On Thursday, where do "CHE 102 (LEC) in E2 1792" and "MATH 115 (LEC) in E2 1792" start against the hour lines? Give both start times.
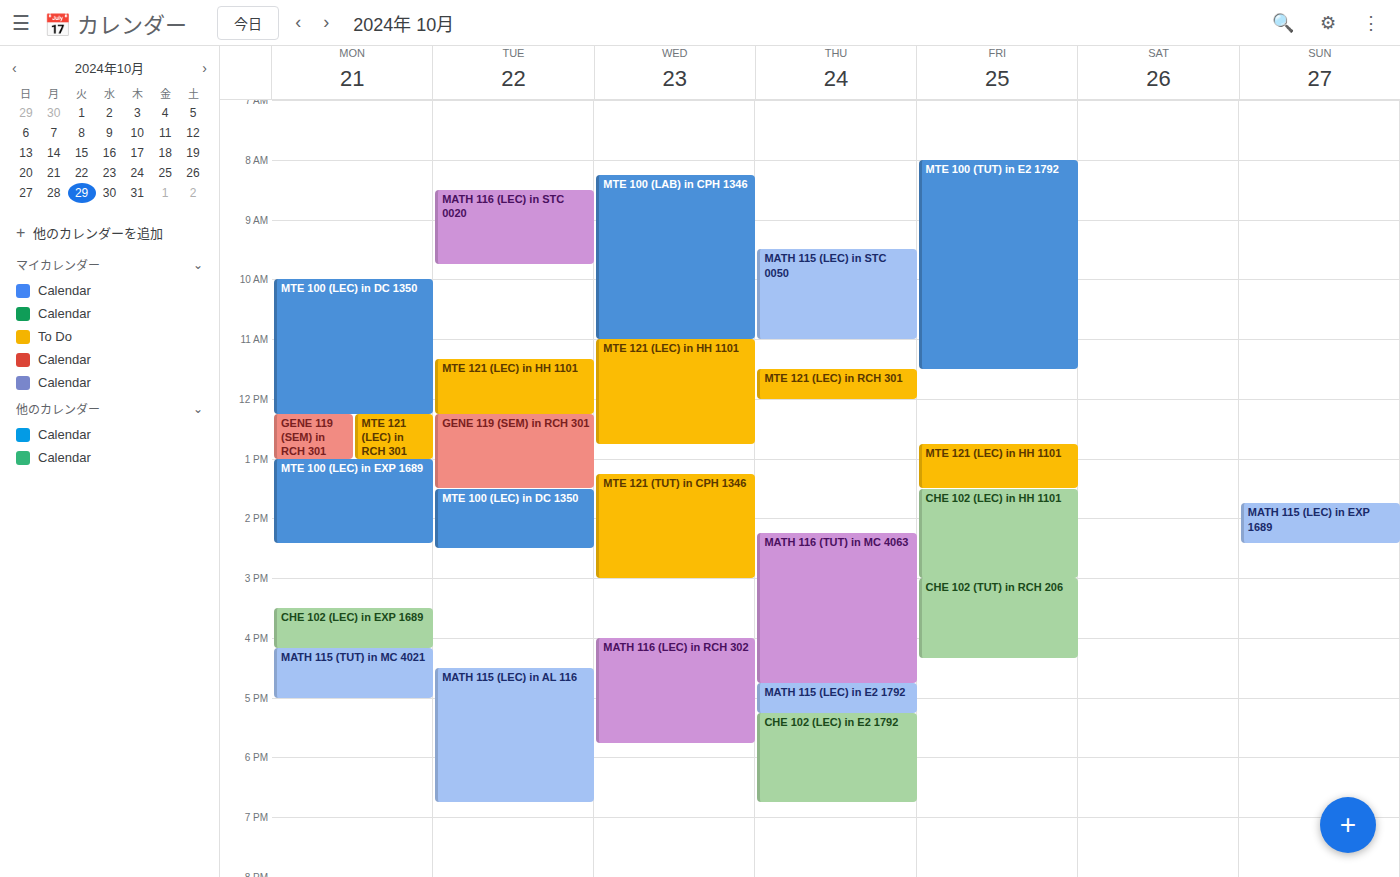
"CHE 102 (LEC) in E2 1792": 17:15, neither: a quarter of the way from the 17:00 line to the 18:00 line. "MATH 115 (LEC) in E2 1792": 16:45, neither: three quarters of the way from the 16:00 line to the 17:00 line.